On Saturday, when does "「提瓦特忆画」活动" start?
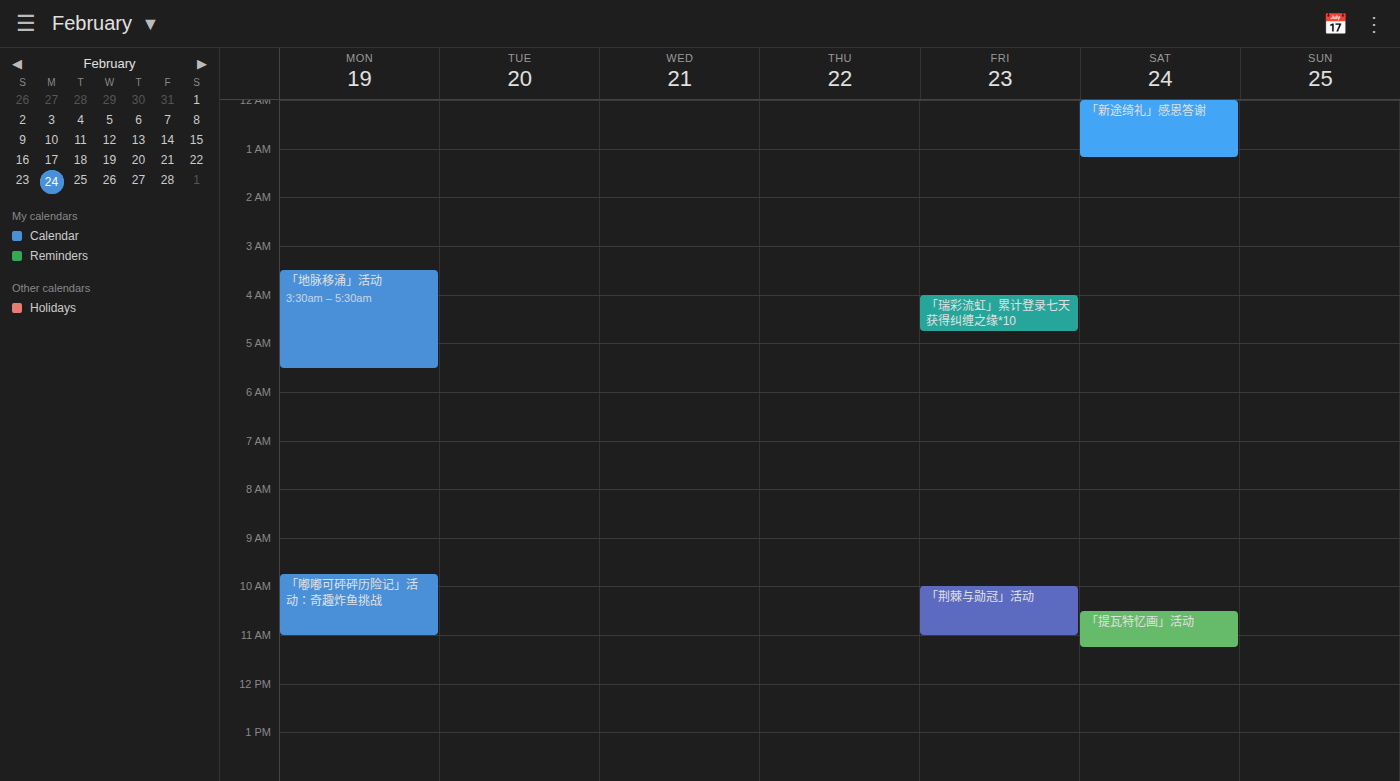
10:30 AM